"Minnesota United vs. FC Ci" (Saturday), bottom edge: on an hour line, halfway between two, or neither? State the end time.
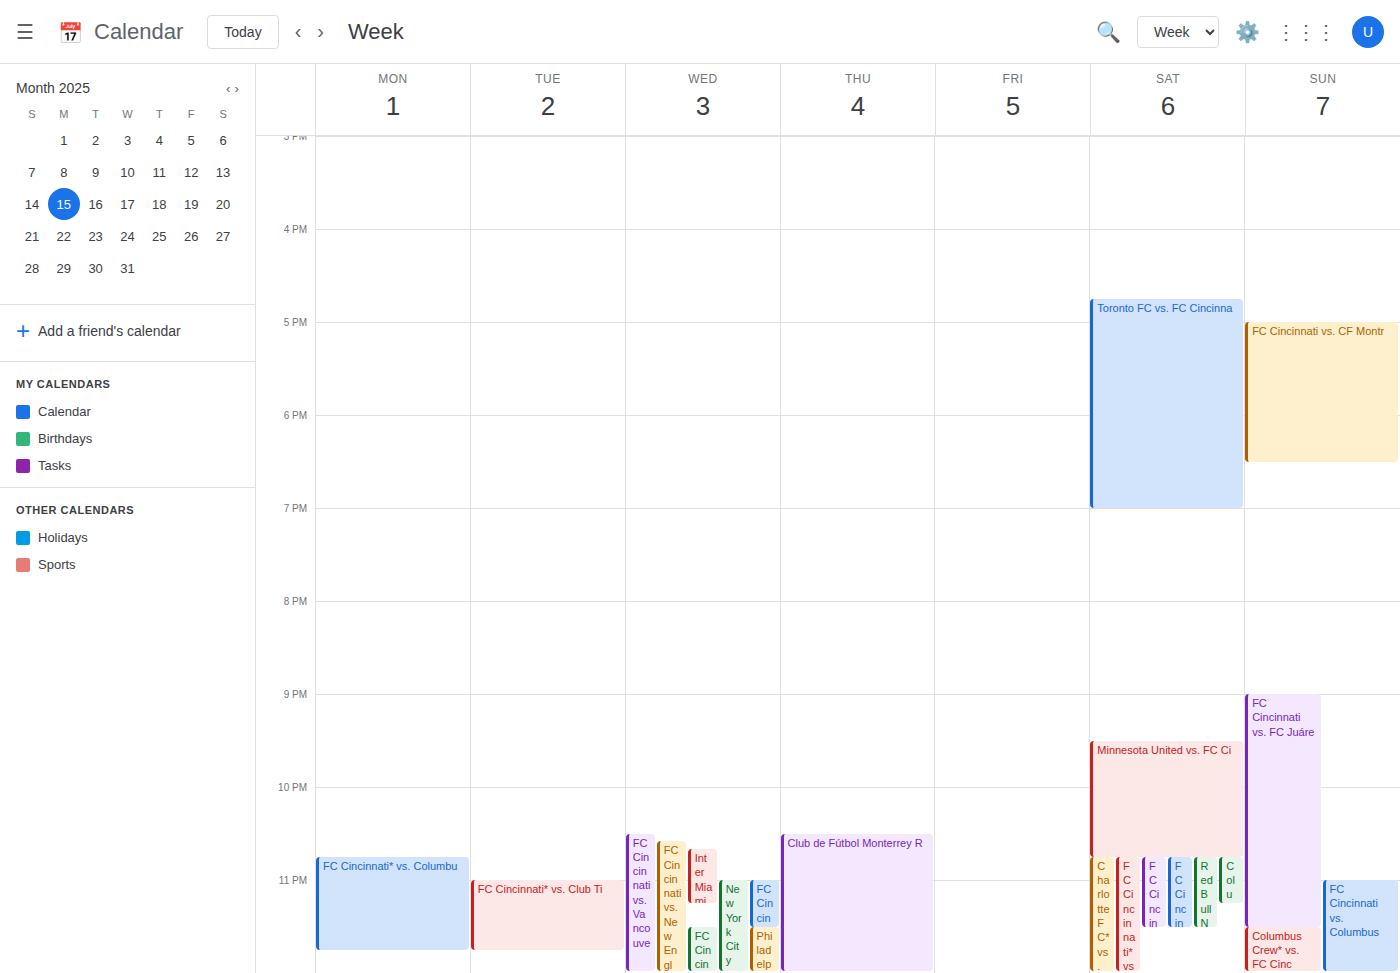
10:45 PM -- neither: three quarters of the way from the 10 PM line to the 11 PM line.